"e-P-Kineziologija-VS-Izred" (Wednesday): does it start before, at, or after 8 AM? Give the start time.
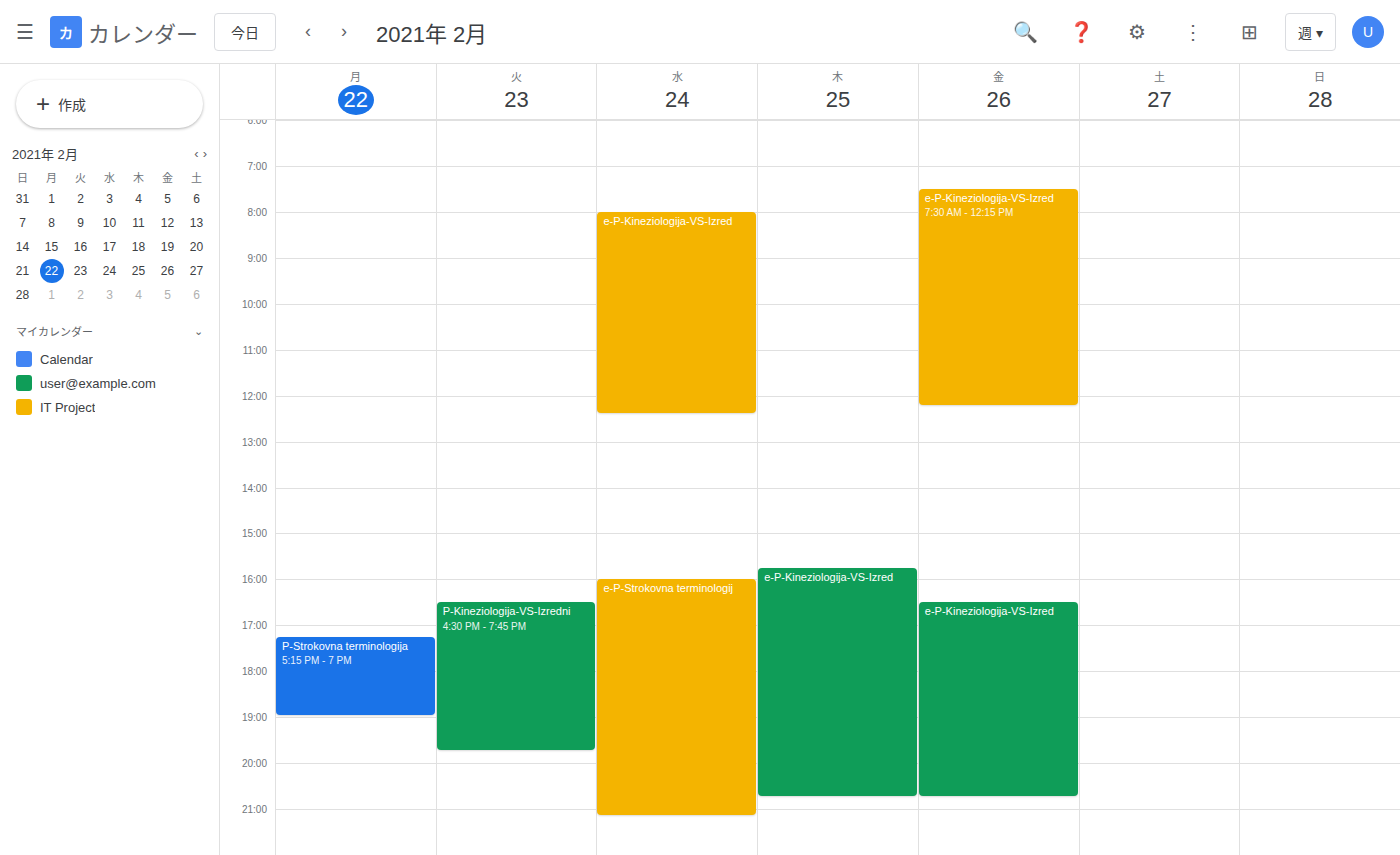
8:00 AM -- exactly at 8 AM, on the 8 AM line.